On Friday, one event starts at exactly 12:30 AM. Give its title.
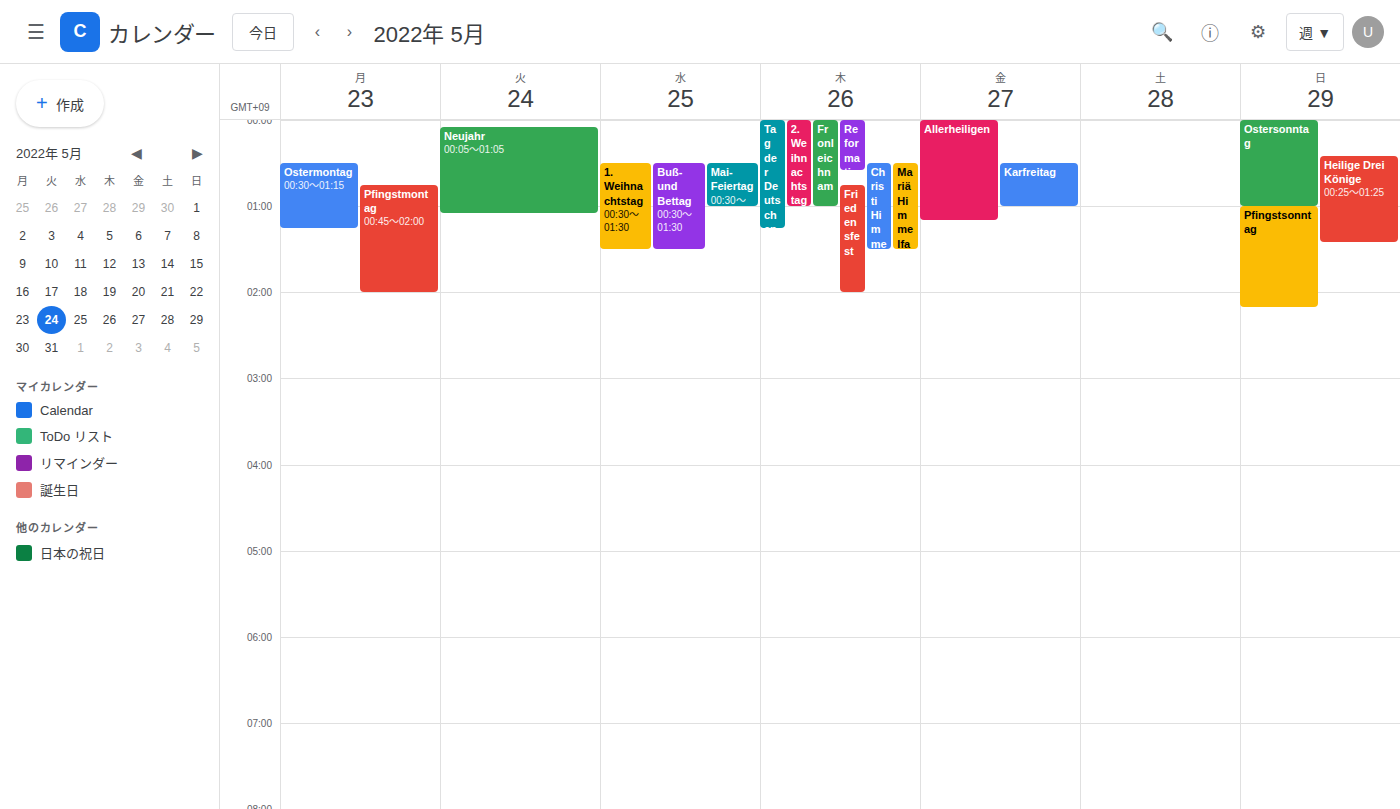
"Karfreitag"